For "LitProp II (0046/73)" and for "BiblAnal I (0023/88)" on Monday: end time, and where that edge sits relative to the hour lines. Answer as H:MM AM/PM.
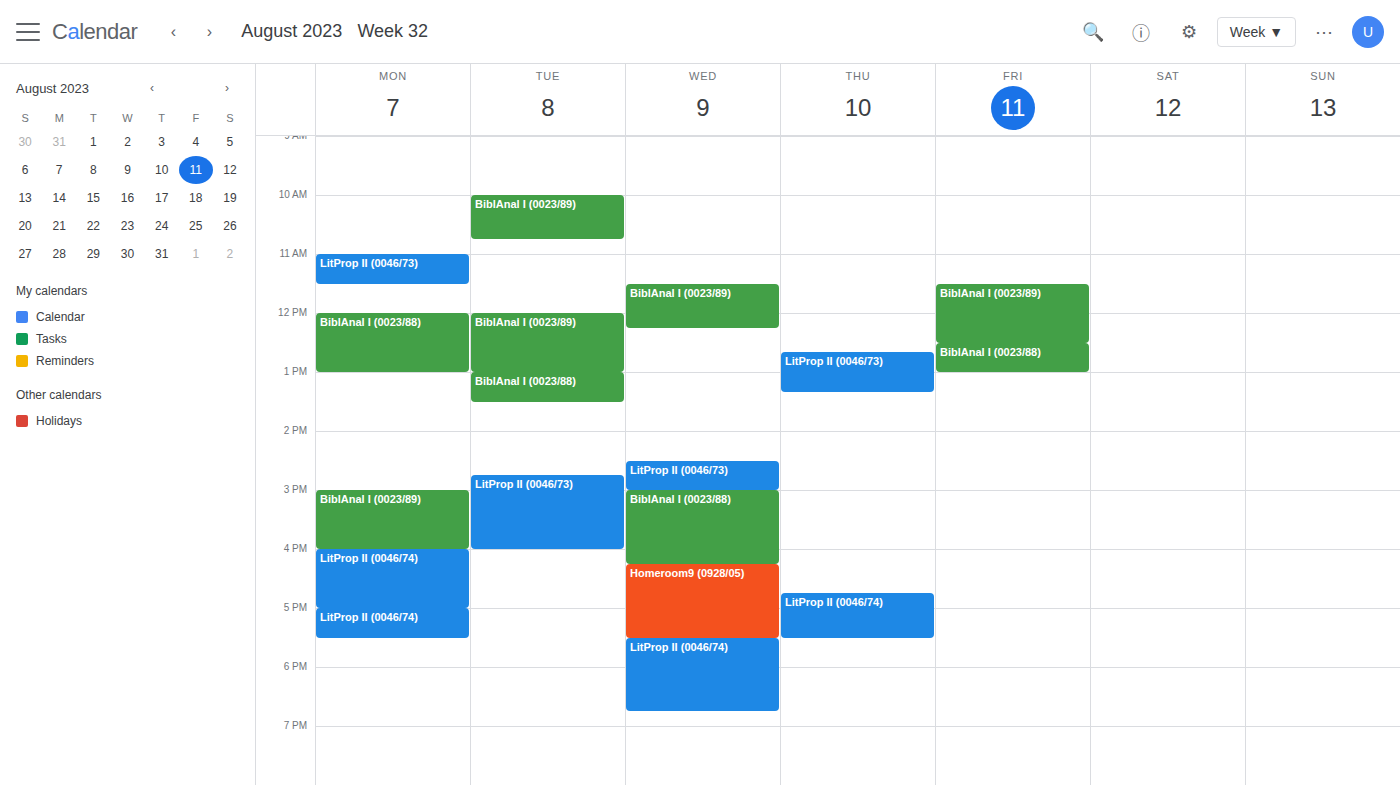
"LitProp II (0046/73)": 11:30 AM, halfway between the 11 AM and 12 PM lines. "BiblAnal I (0023/88)": 1:00 PM, exactly on the 1 PM line.